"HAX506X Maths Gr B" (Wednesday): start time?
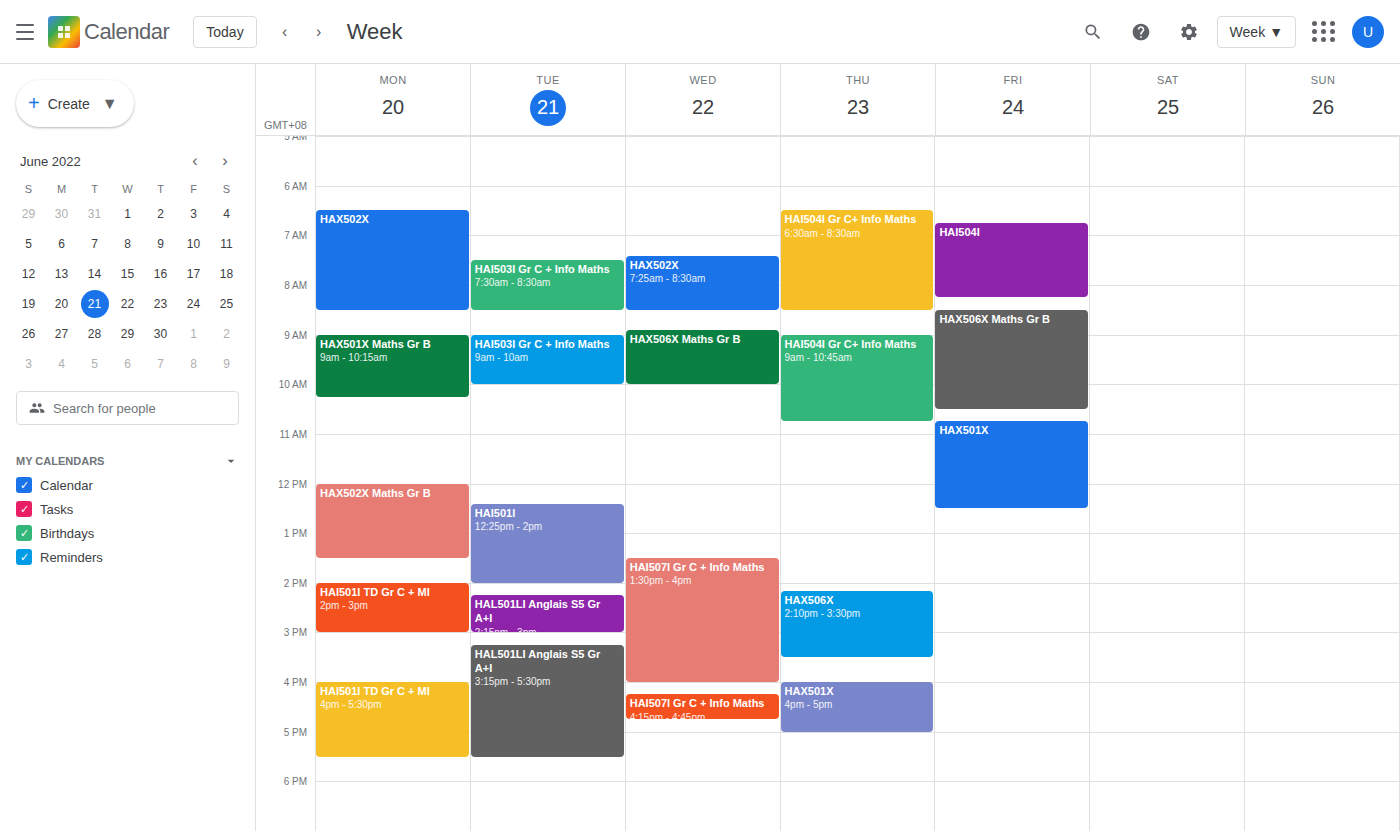
8:55 AM